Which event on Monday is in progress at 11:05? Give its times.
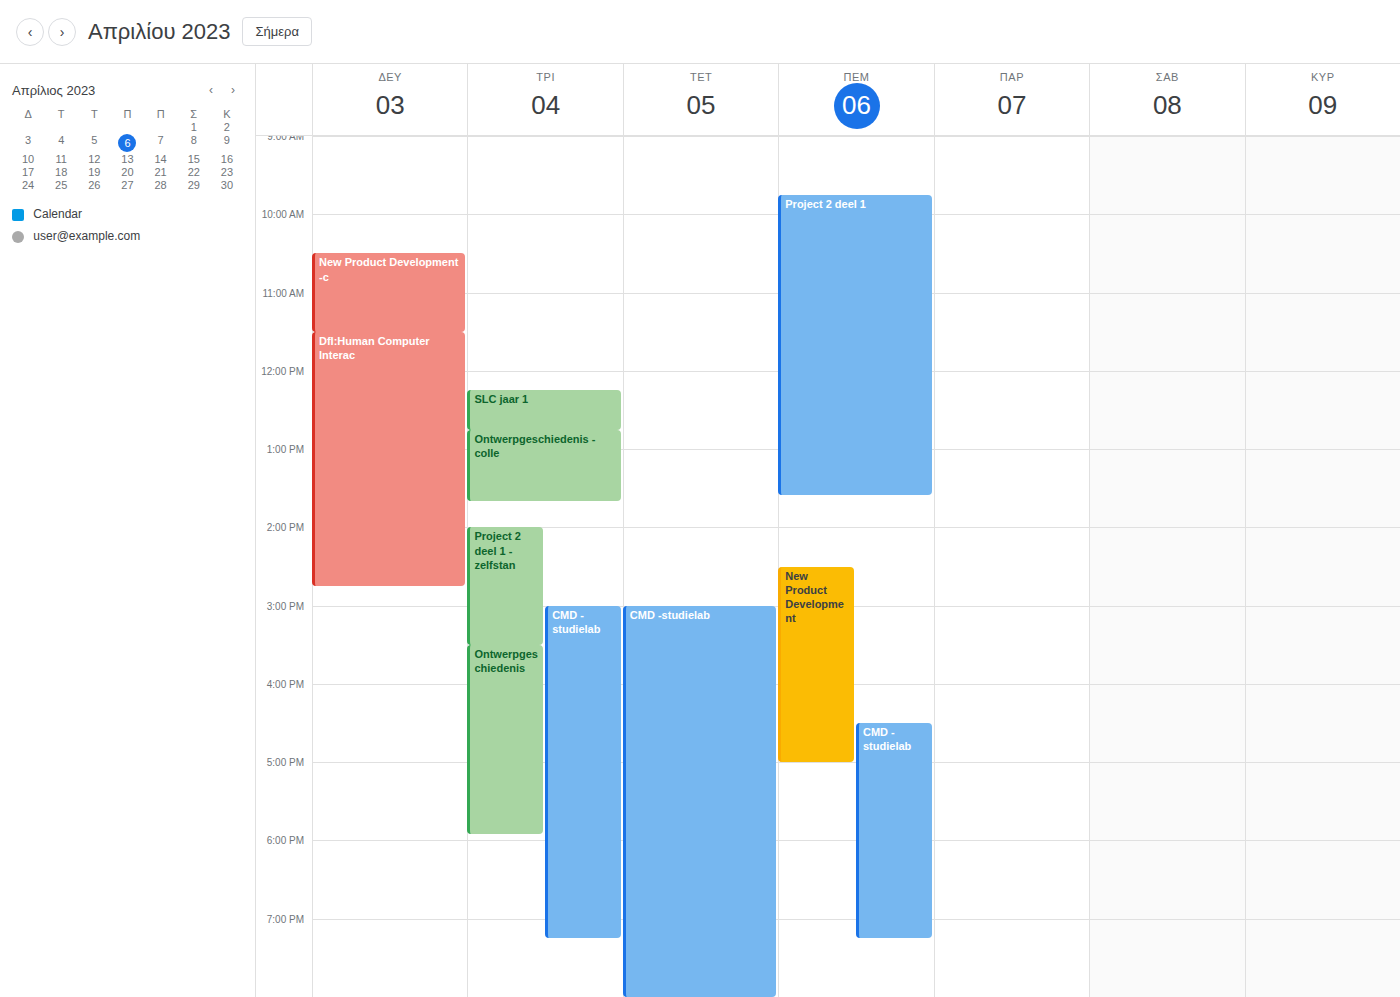
"New Product Development -c", 10:30 to 11:30